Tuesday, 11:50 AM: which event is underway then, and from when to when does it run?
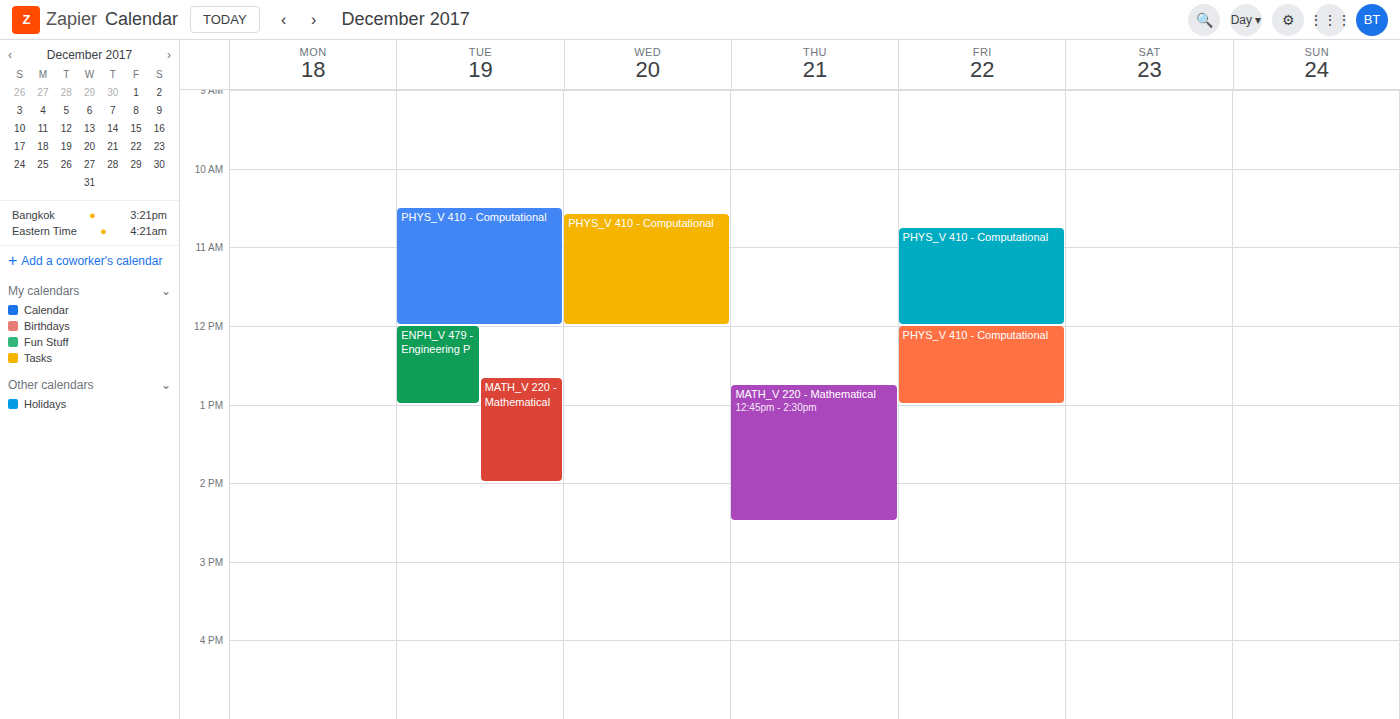
"PHYS_V 410 - Computational", 10:30 AM to 12:00 PM